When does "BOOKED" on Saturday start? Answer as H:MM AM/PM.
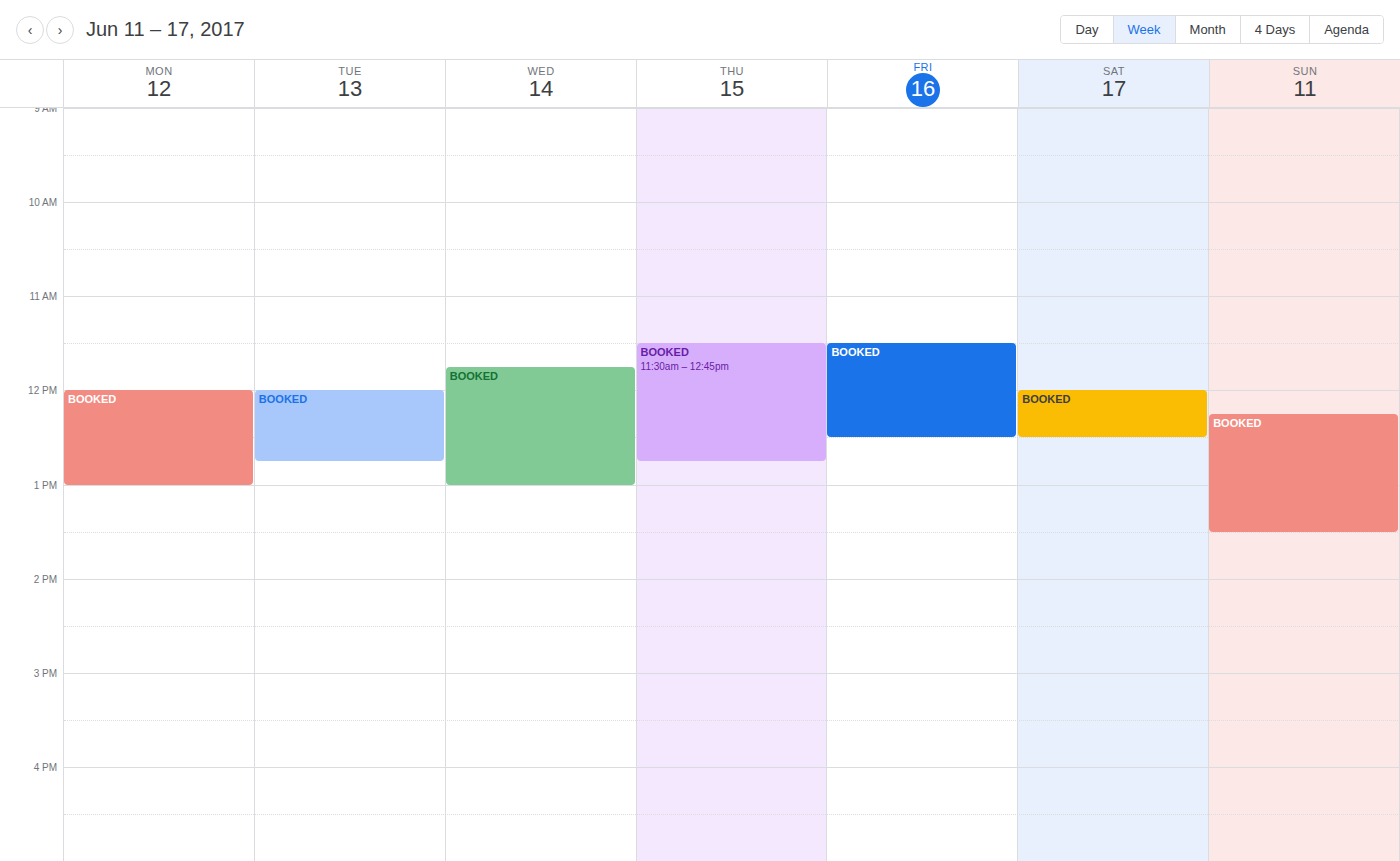
12:00 PM